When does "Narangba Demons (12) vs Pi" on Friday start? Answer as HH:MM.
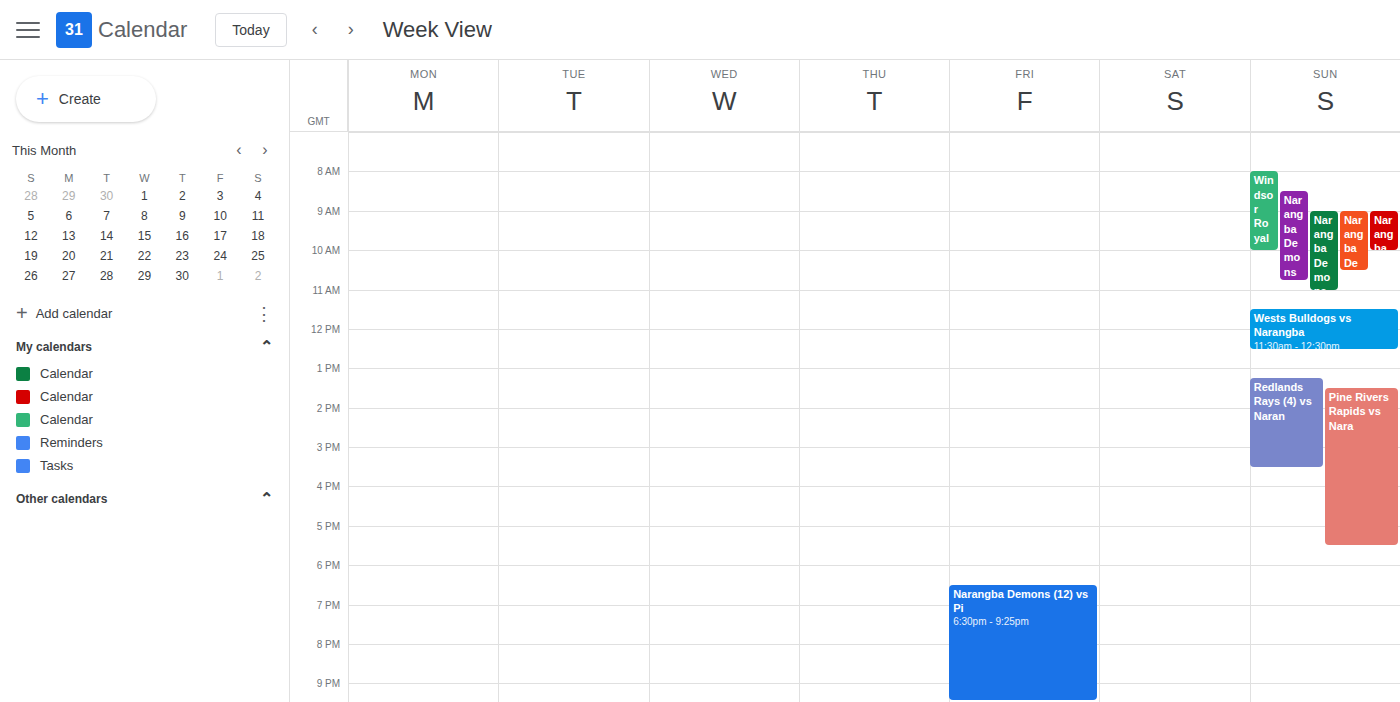
18:30